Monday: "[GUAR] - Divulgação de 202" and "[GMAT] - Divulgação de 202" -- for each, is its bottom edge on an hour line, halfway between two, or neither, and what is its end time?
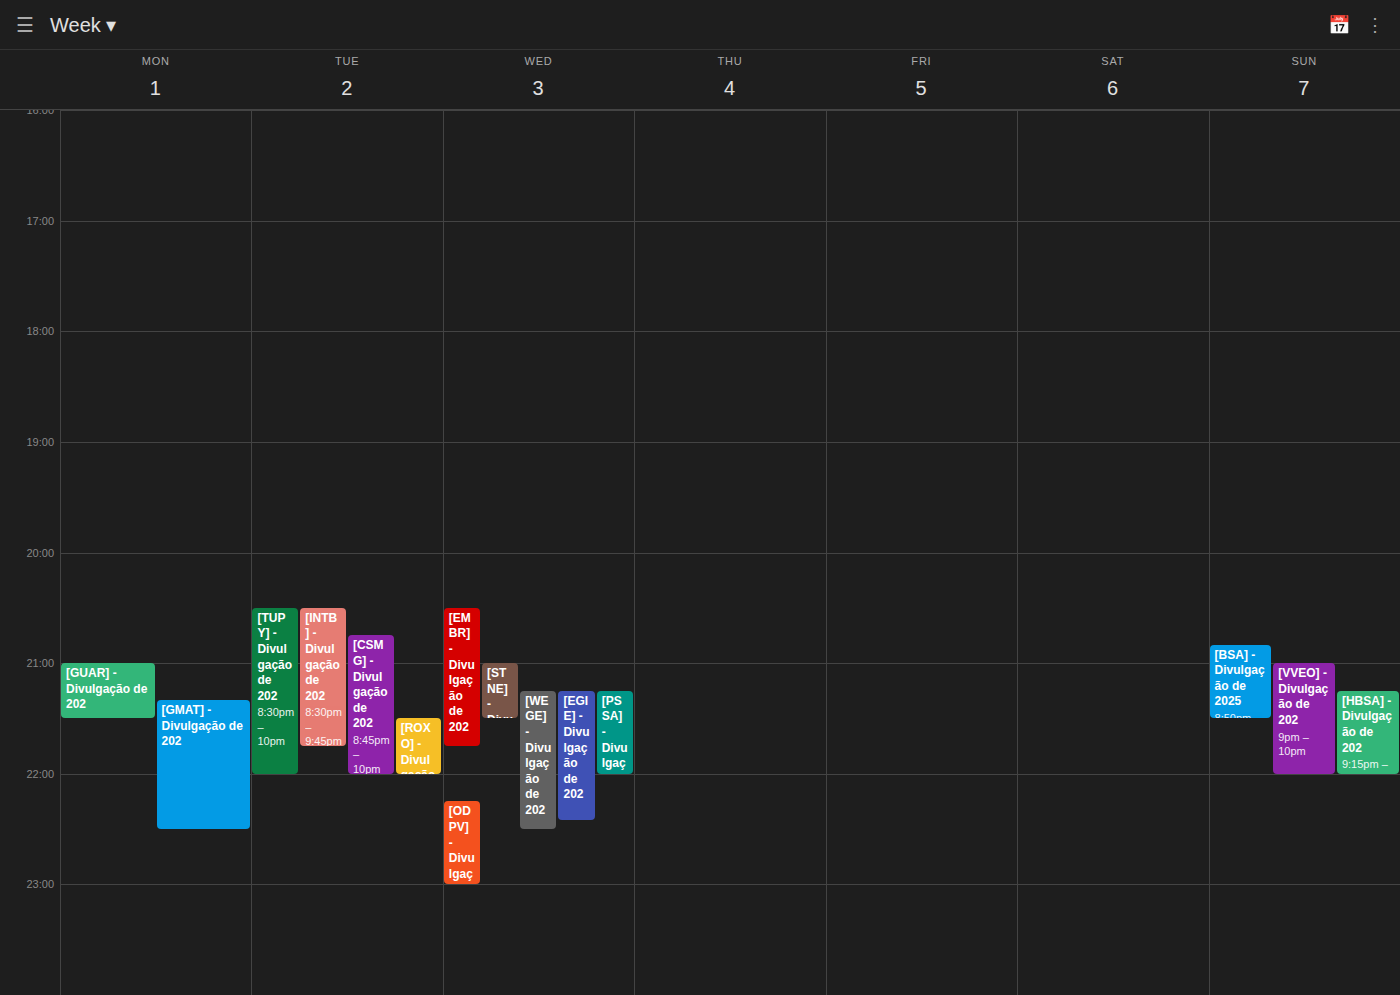
"[GUAR] - Divulgação de 202": 9:30 PM, halfway between the 9 PM and 10 PM lines. "[GMAT] - Divulgação de 202": 10:30 PM, halfway between the 10 PM and 11 PM lines.